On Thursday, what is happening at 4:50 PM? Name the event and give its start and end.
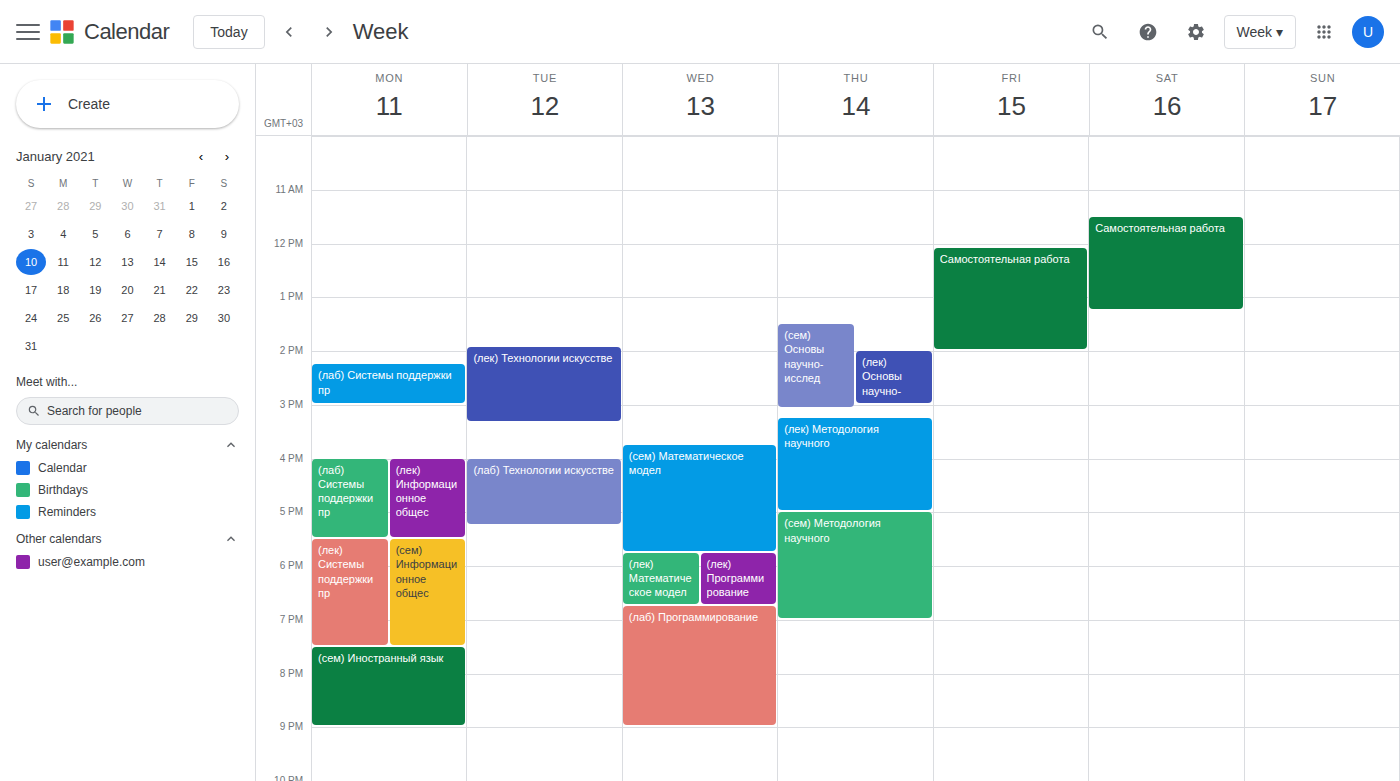
"(лек) Методология научного", 3:15 PM to 5:00 PM